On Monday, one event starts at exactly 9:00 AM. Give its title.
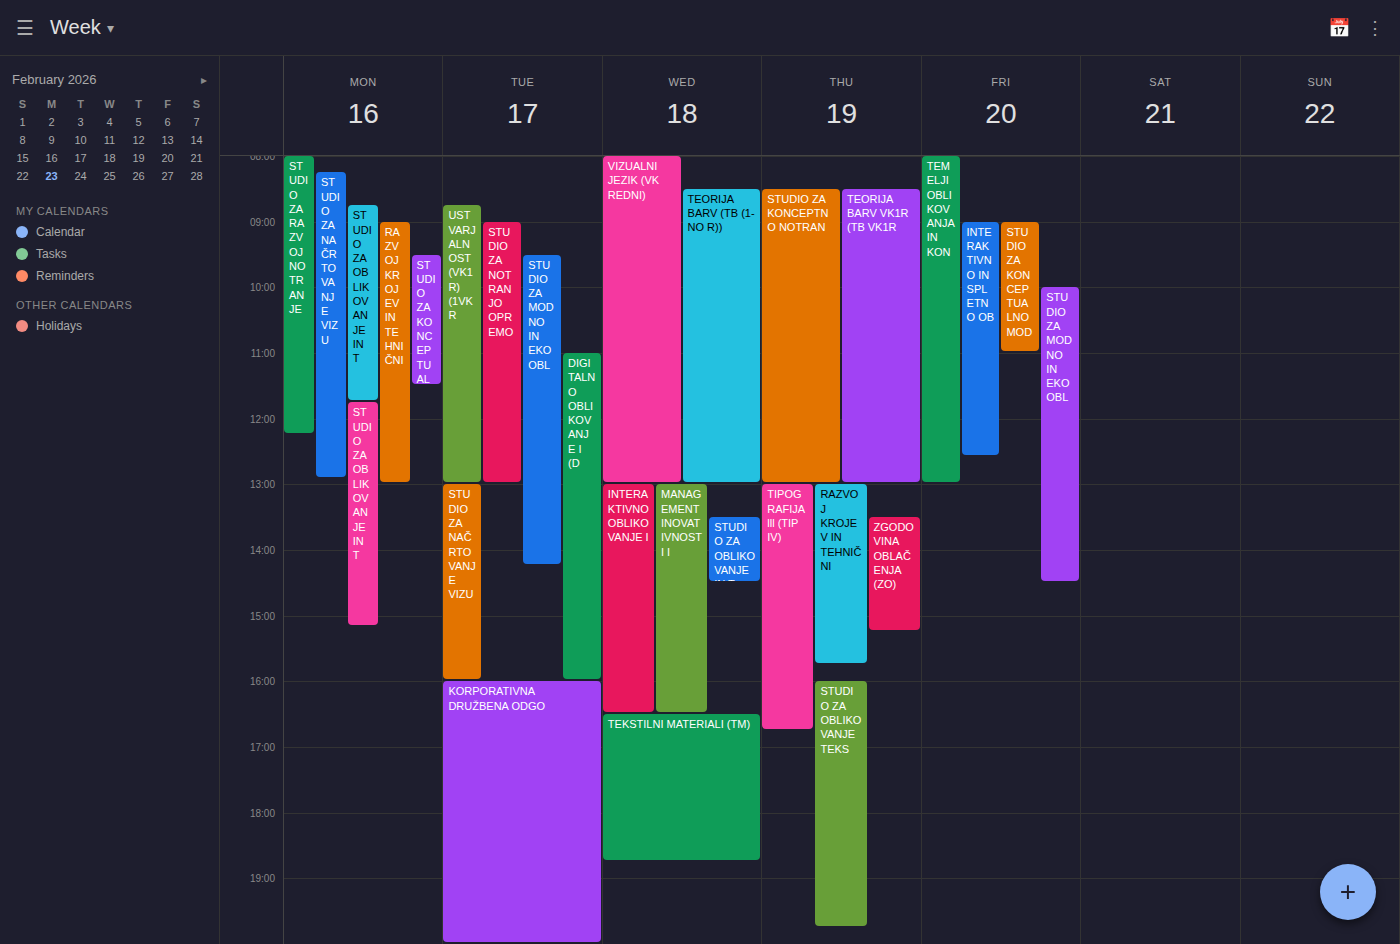
"RAZVOJ KROJEV IN TEHNIČNI"